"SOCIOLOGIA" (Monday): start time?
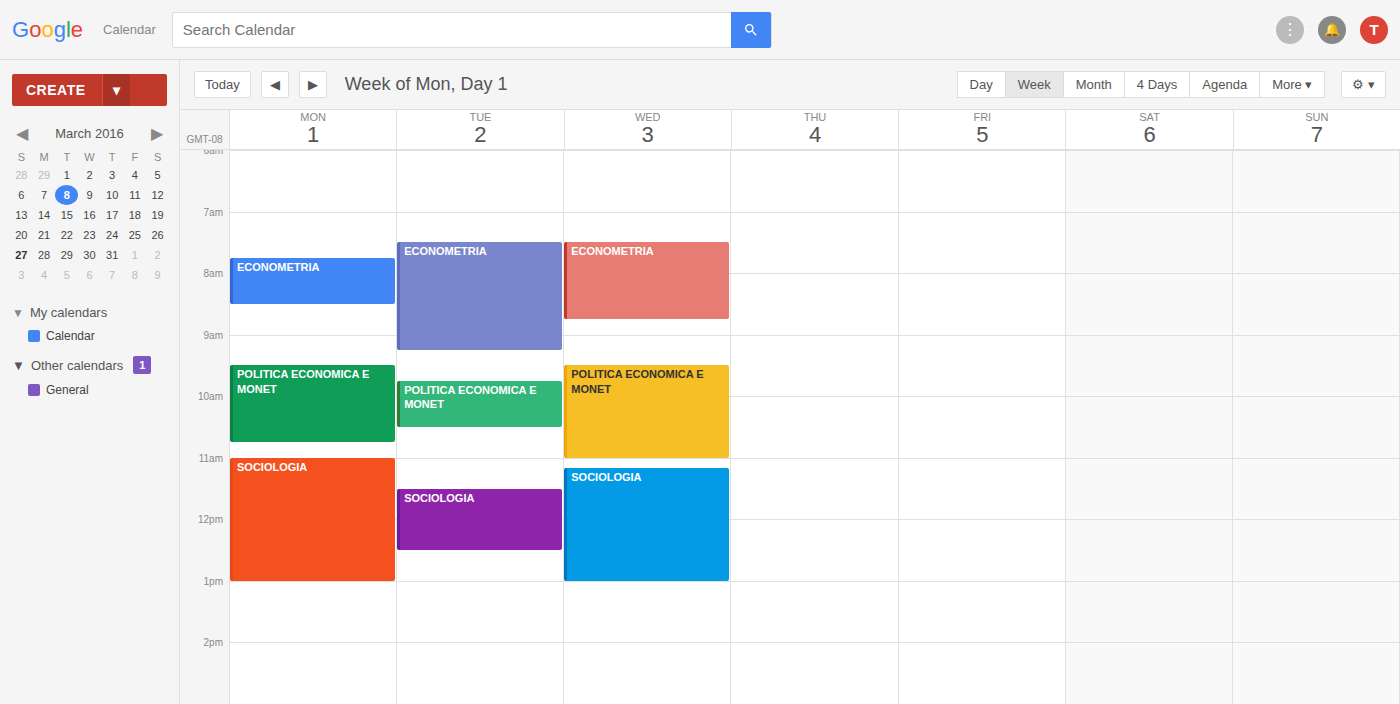
11:00 AM